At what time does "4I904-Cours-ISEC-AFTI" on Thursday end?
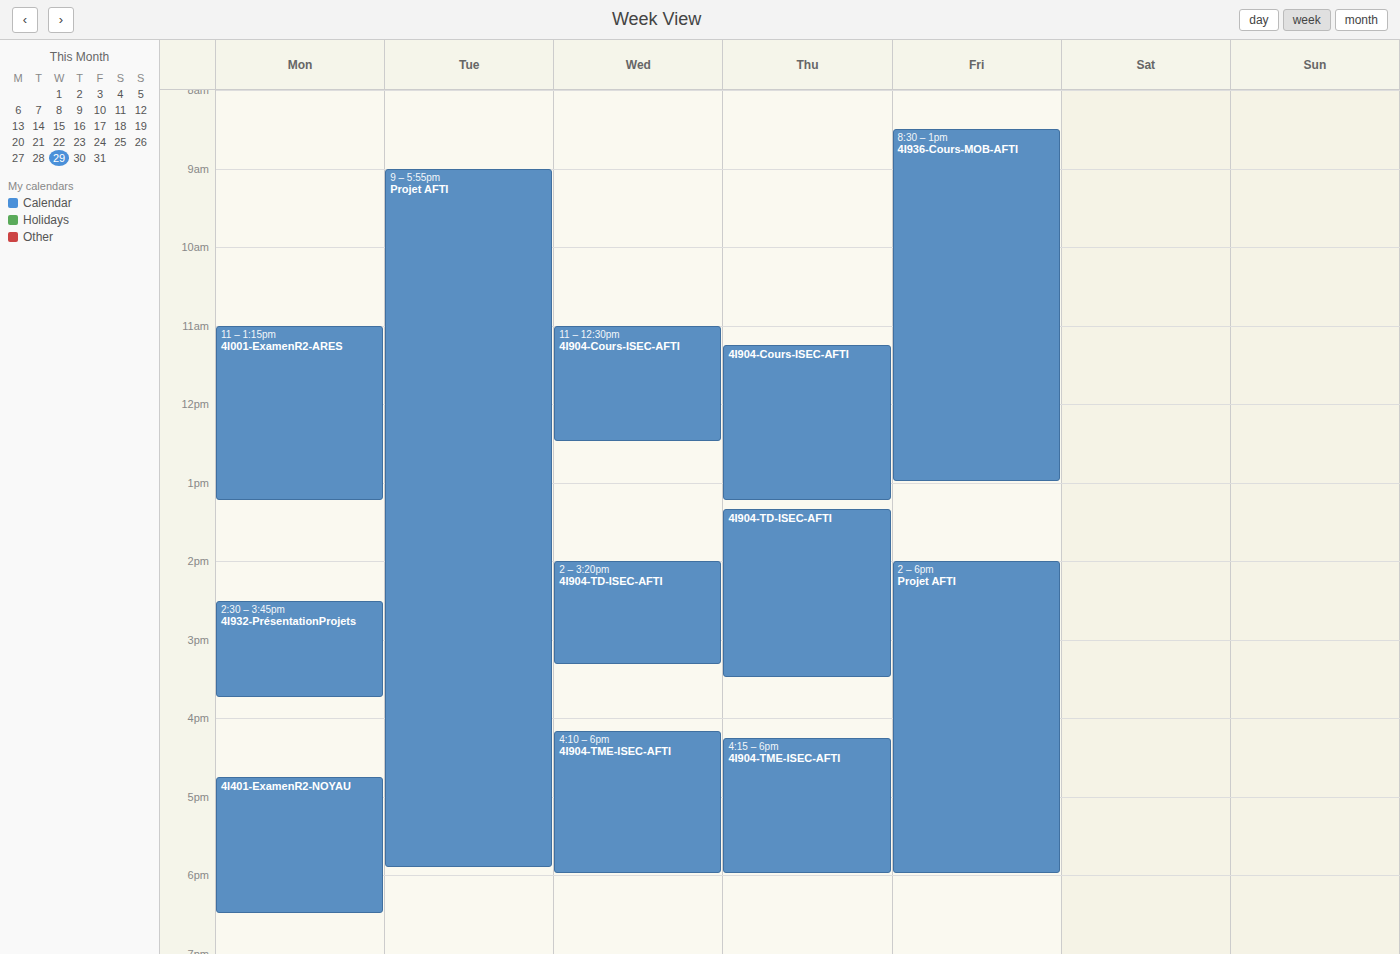
1:15 PM